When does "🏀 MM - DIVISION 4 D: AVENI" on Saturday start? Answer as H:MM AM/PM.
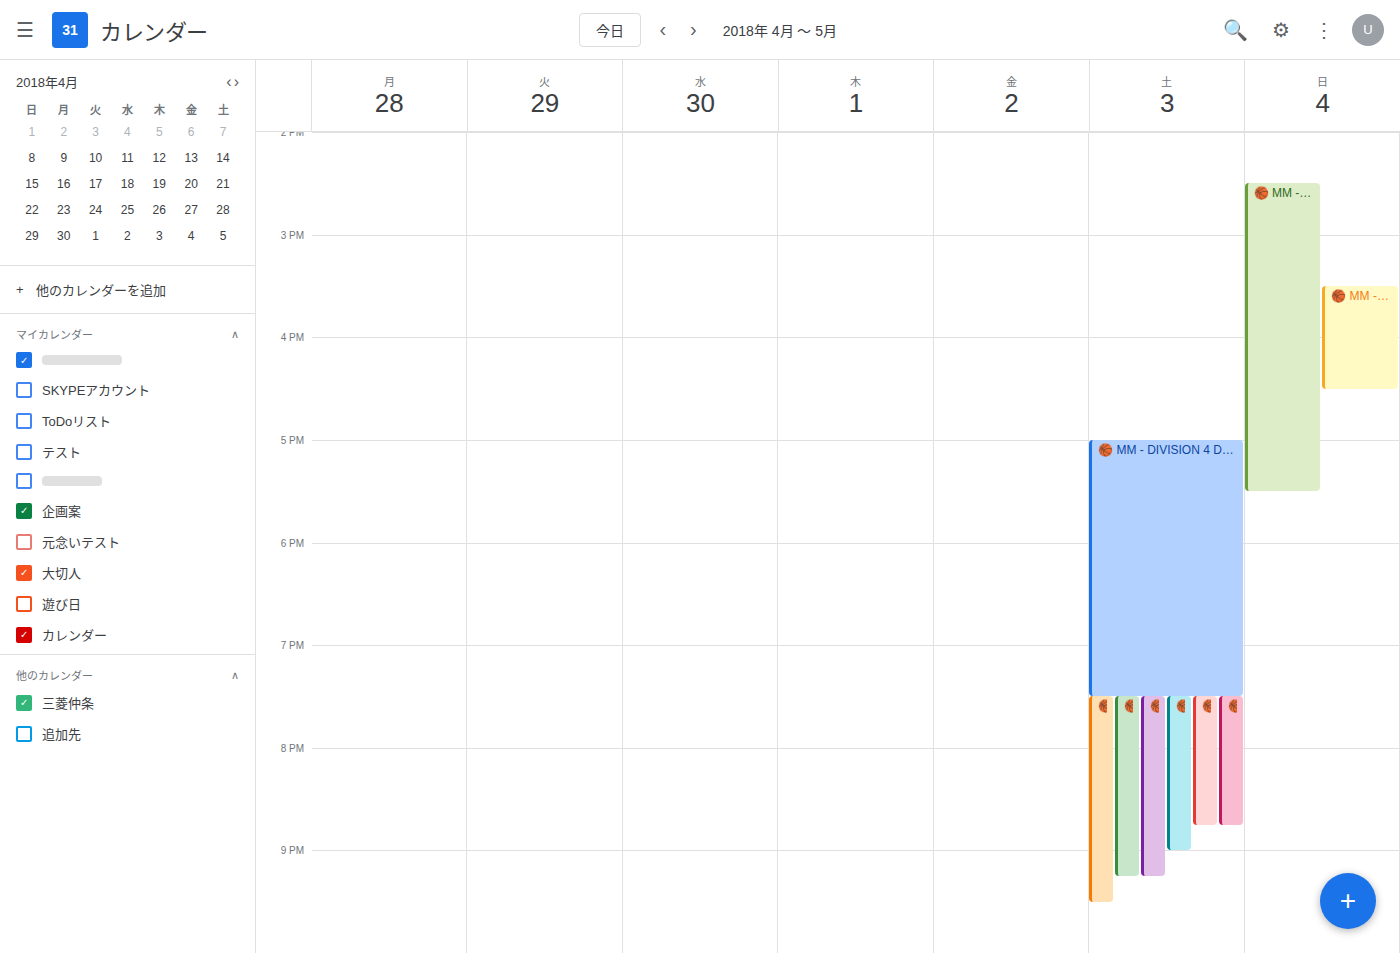
7:30 PM